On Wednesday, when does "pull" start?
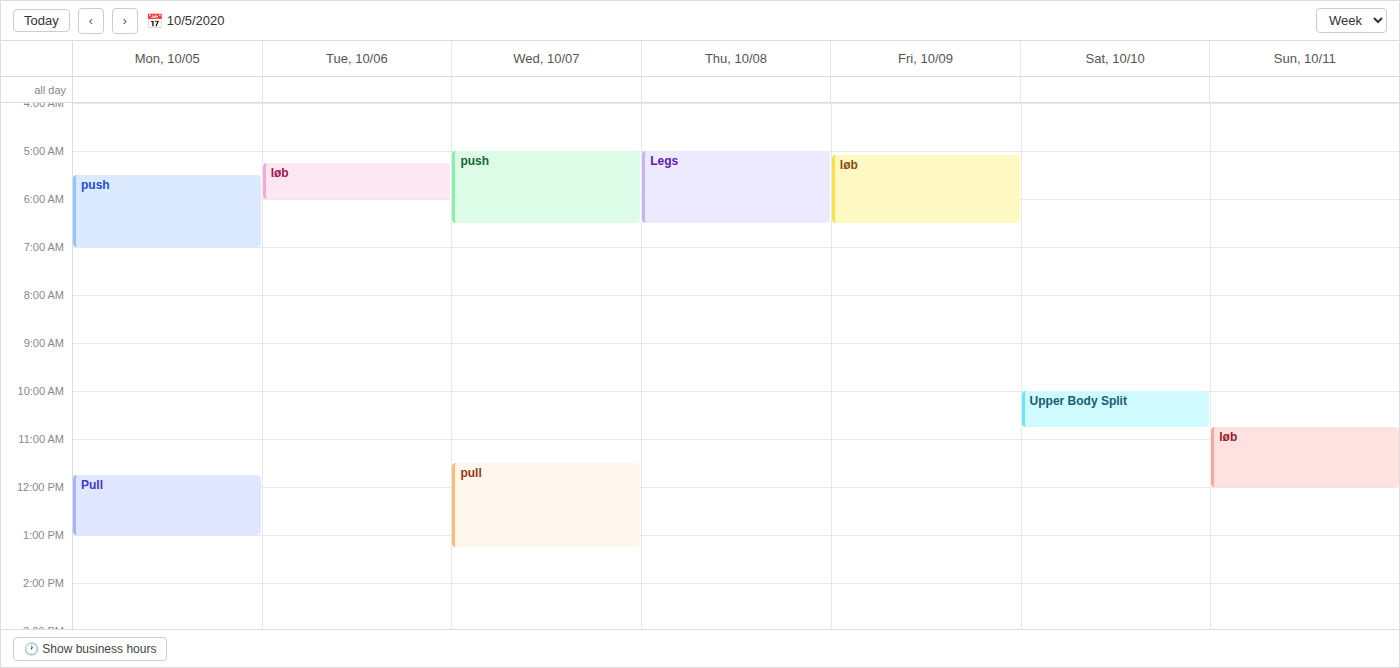
11:30 AM